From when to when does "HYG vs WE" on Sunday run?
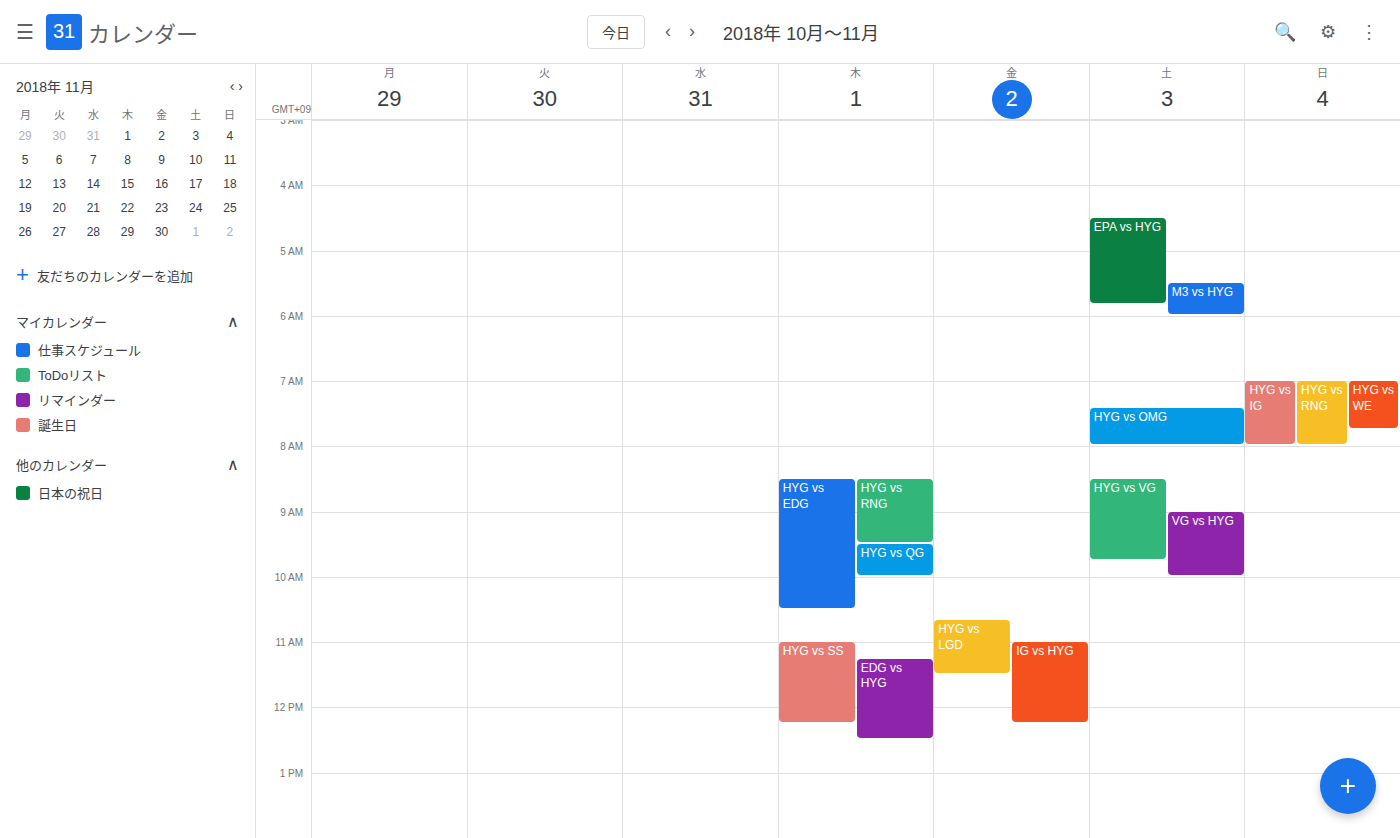
7:00 AM to 7:45 AM